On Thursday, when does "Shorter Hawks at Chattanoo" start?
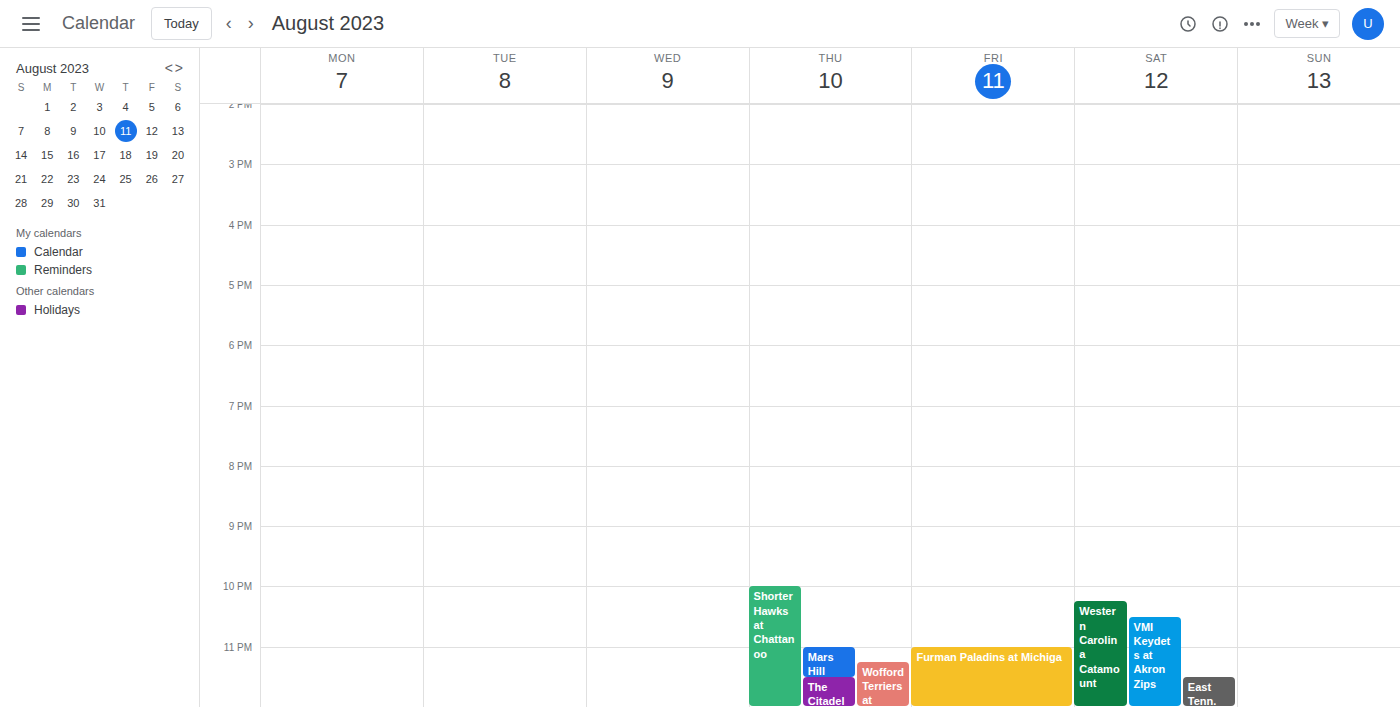
10:00 PM